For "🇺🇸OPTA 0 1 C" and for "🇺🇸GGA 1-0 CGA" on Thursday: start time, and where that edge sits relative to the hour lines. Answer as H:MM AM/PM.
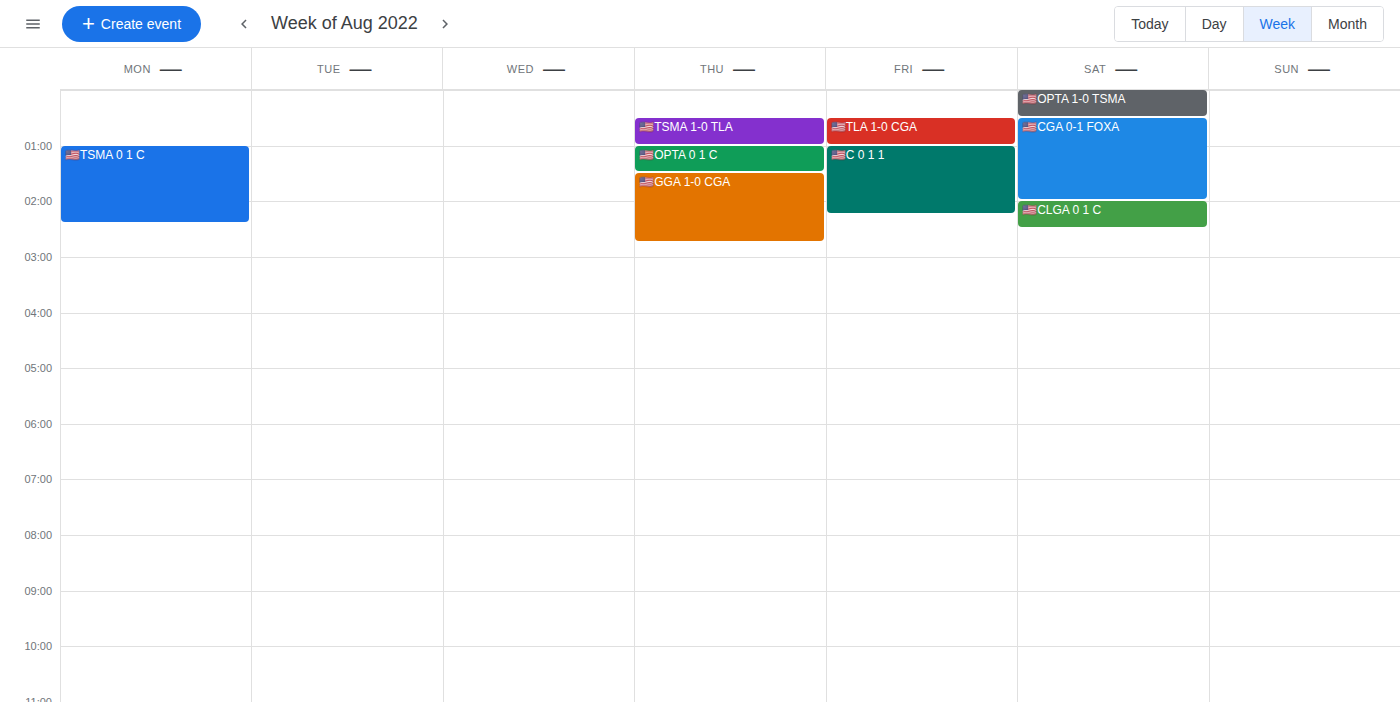
"🇺🇸OPTA 0 1 C": 1:00 AM, exactly on the 1 AM line. "🇺🇸GGA 1-0 CGA": 1:30 AM, halfway between the 1 AM and 2 AM lines.